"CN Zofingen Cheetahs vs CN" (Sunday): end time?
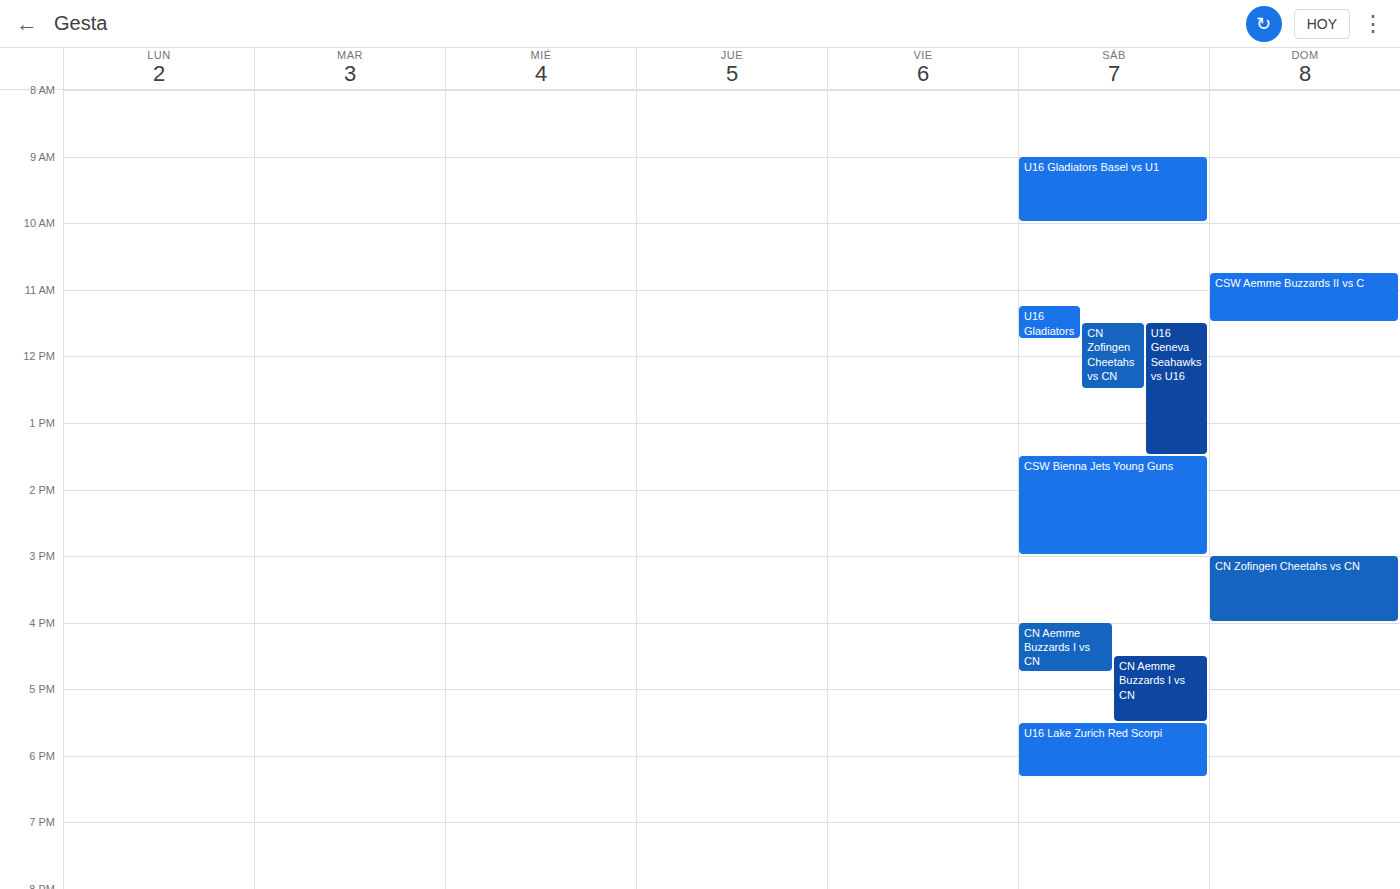
4:00 PM